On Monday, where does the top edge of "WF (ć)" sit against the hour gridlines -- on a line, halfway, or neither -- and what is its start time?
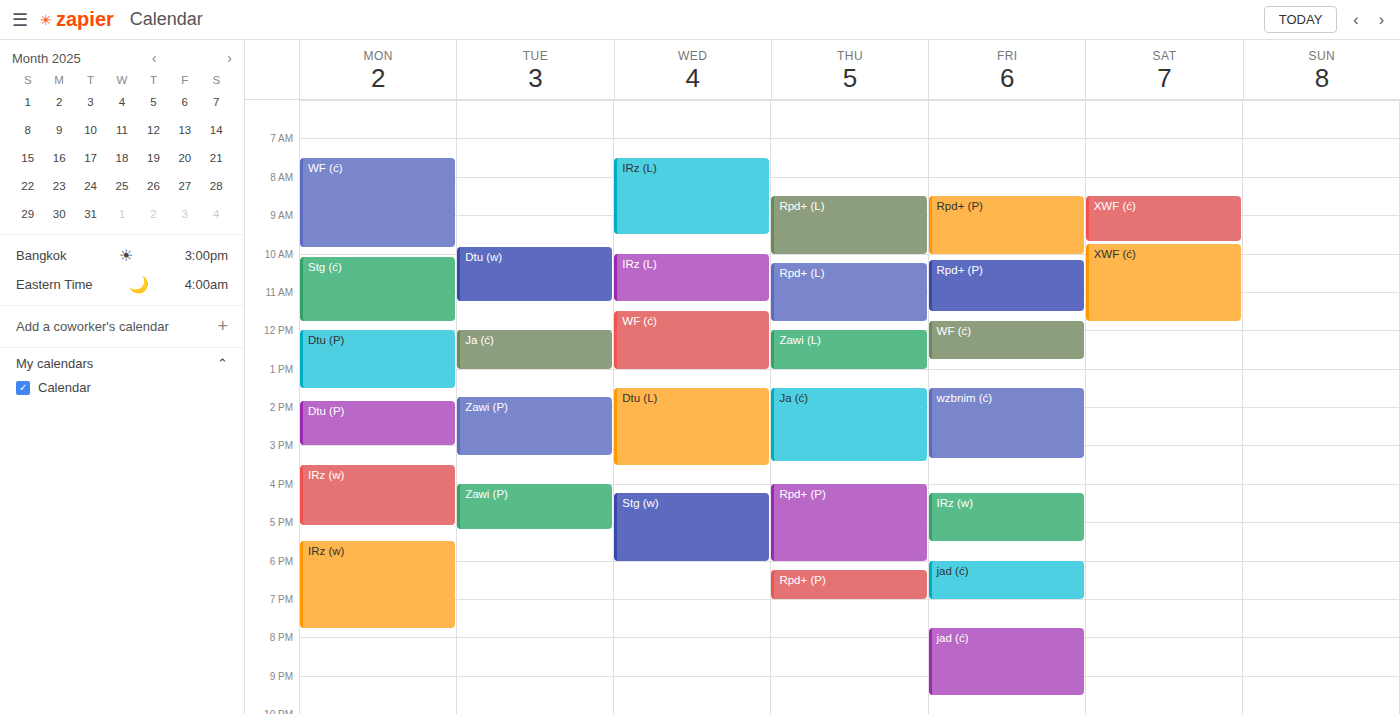
7:30 AM -- halfway between the 7 AM and 8 AM lines.